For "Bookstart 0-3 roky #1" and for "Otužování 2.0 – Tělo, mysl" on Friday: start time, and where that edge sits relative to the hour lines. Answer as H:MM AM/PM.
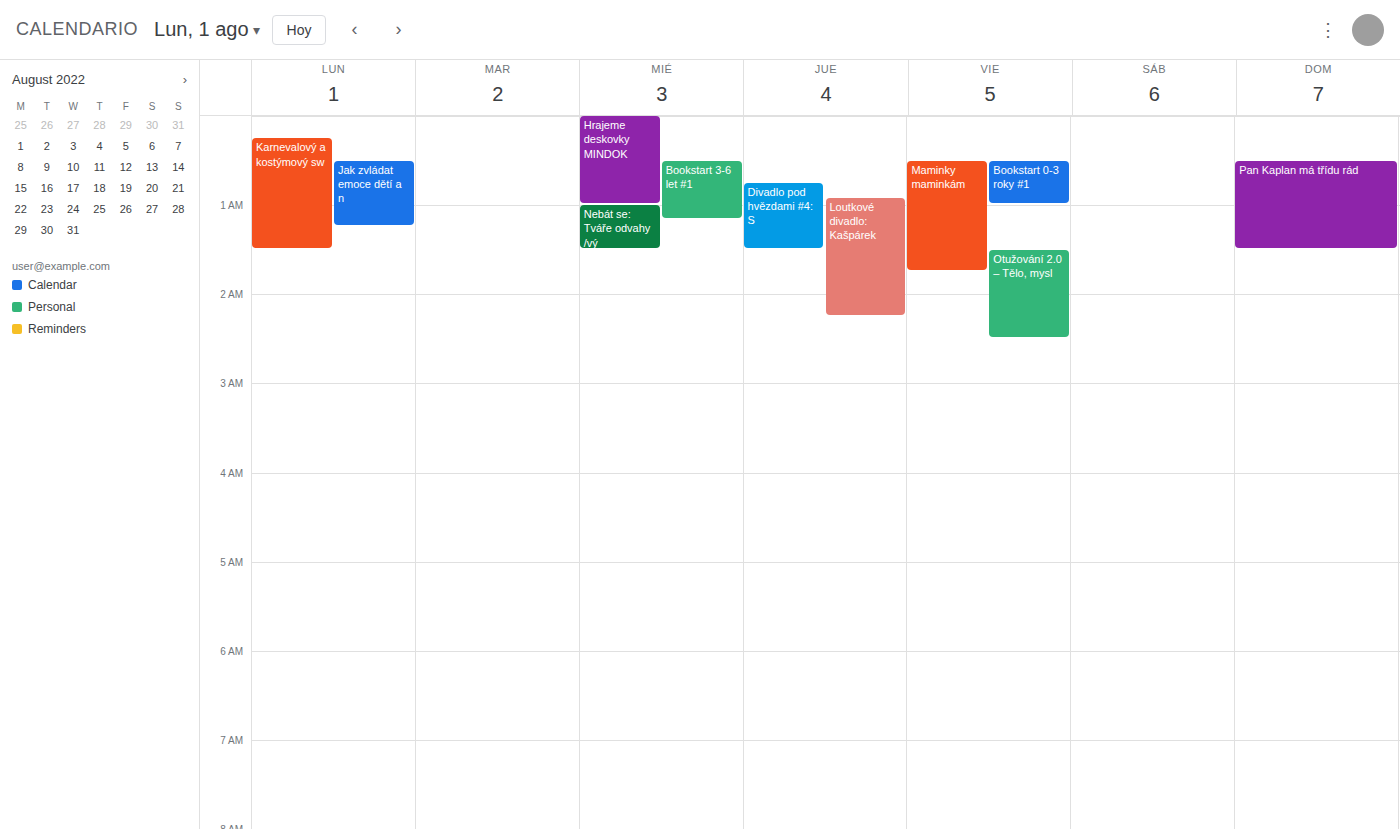
"Bookstart 0-3 roky #1": 12:30 AM, halfway between the 12 AM and 1 AM lines. "Otužování 2.0 – Tělo, mysl": 1:30 AM, halfway between the 1 AM and 2 AM lines.